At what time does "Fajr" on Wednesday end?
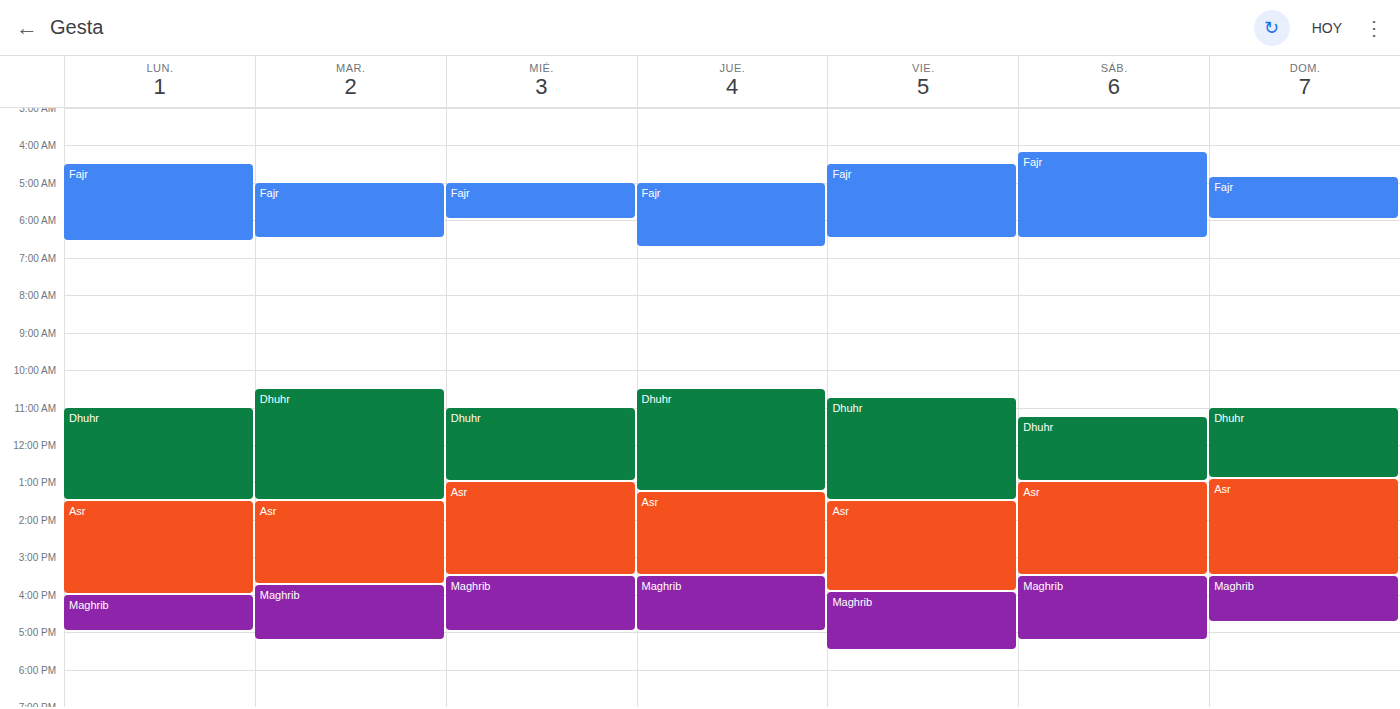
06:00